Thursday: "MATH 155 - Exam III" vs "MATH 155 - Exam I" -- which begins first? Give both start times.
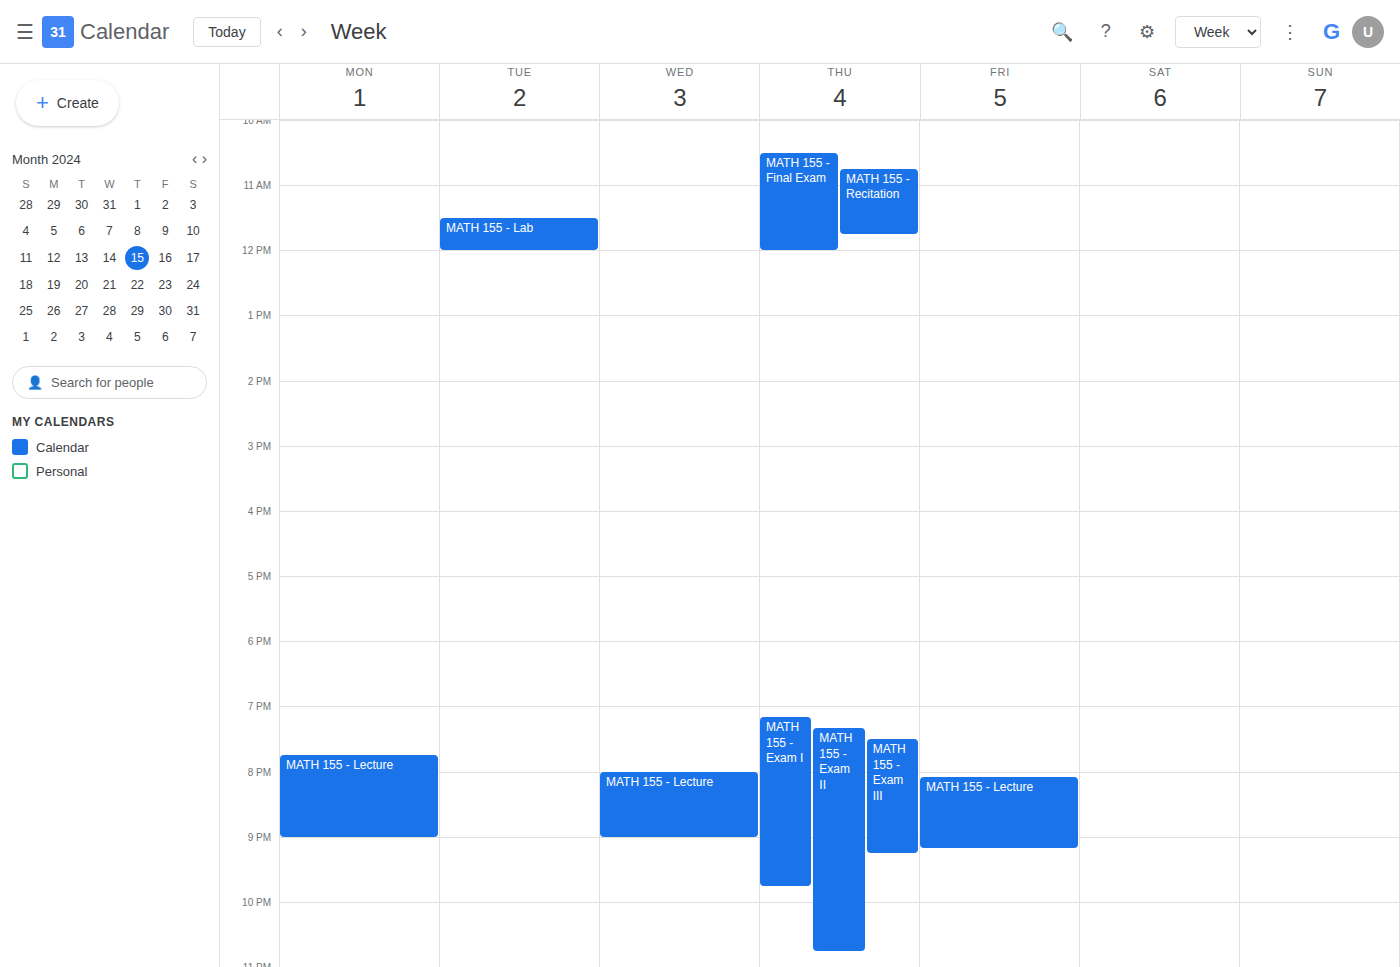
"MATH 155 - Exam I" 7:10 PM; "MATH 155 - Exam III" 7:30 PM.